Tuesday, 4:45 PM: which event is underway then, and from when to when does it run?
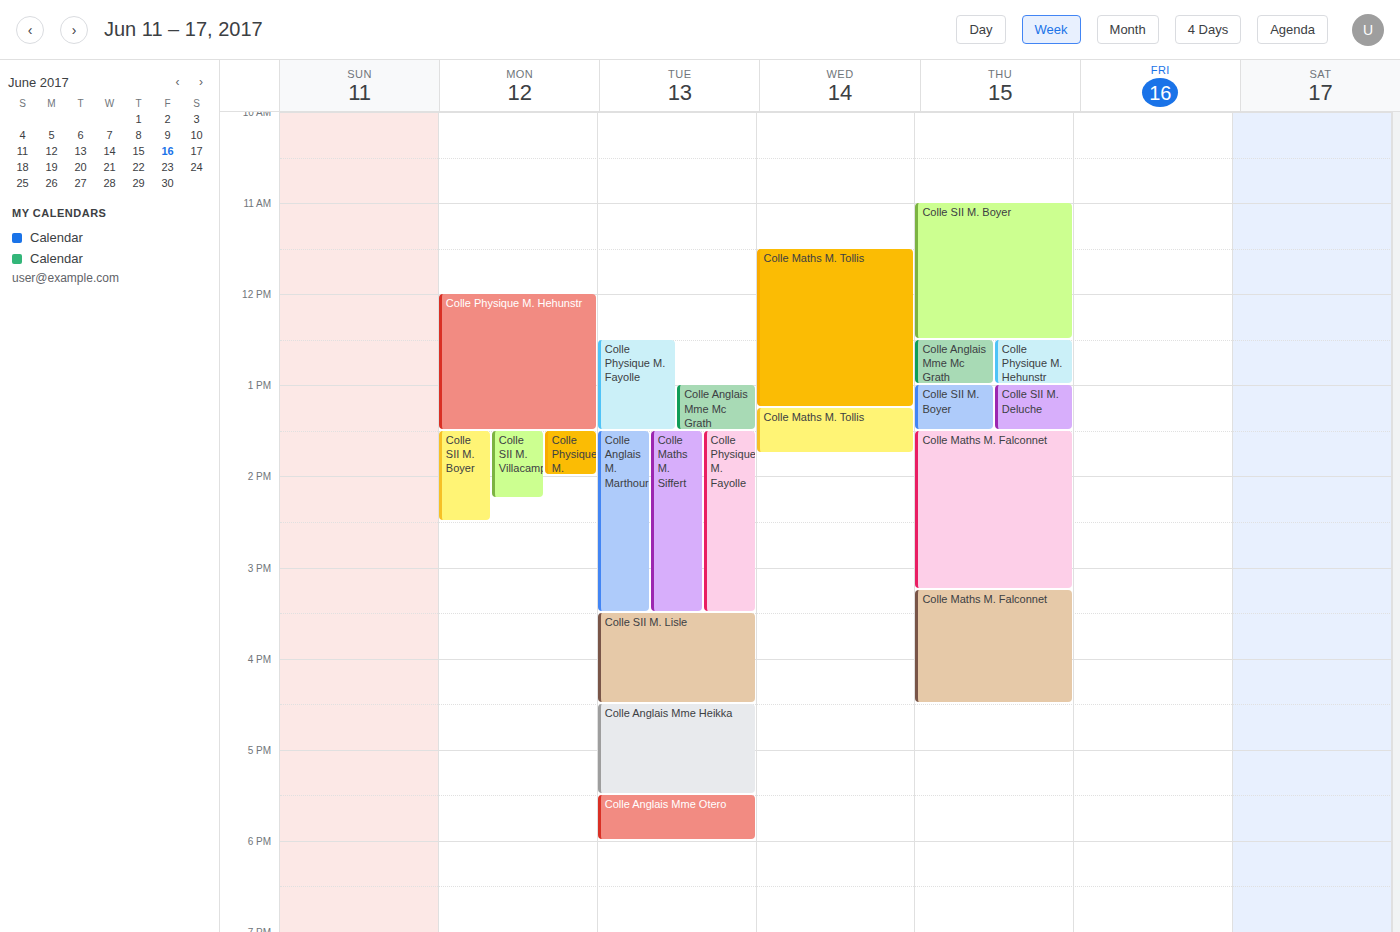
"Colle Anglais Mme Heikka", 4:30 PM to 5:30 PM